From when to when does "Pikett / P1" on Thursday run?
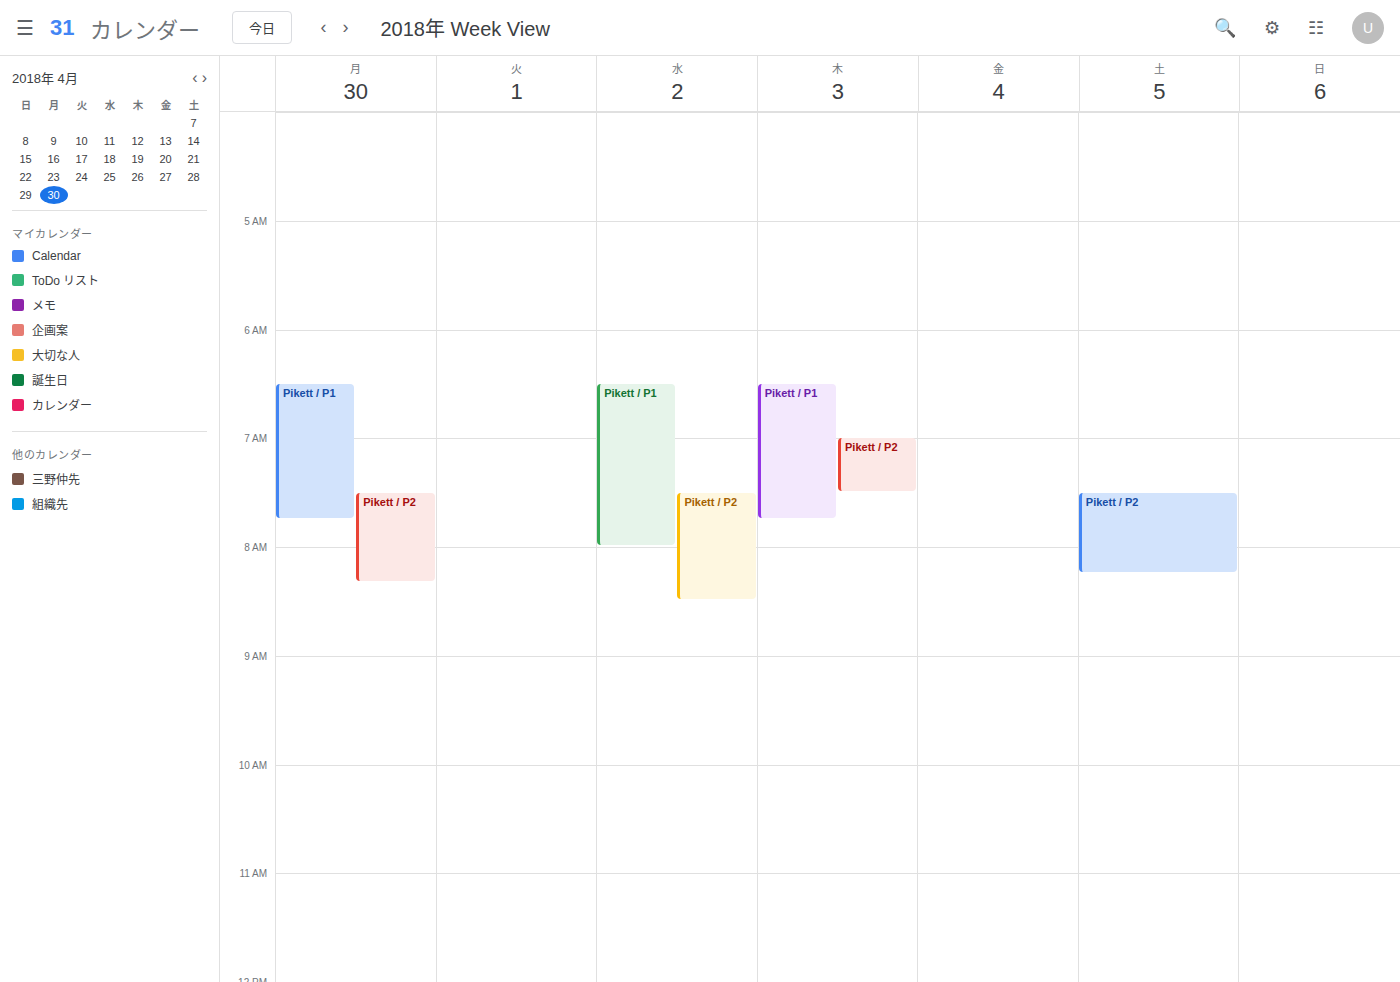
6:30 AM to 7:45 AM